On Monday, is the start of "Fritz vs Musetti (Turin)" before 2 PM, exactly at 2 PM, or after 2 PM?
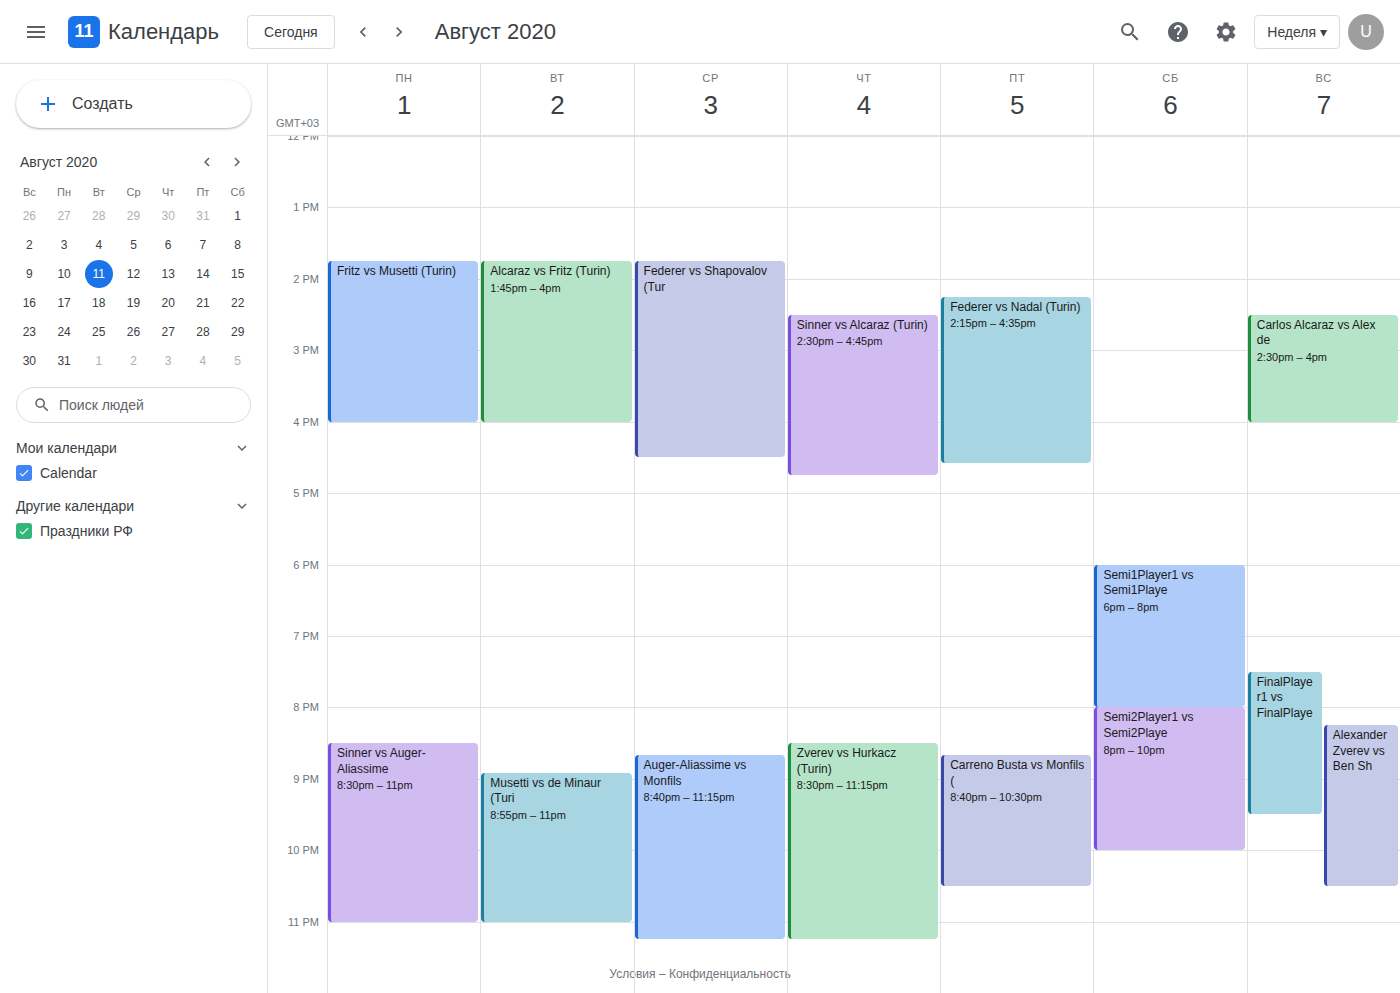
1:45 PM -- before 2 PM, 15 minutes above the 2 PM line.